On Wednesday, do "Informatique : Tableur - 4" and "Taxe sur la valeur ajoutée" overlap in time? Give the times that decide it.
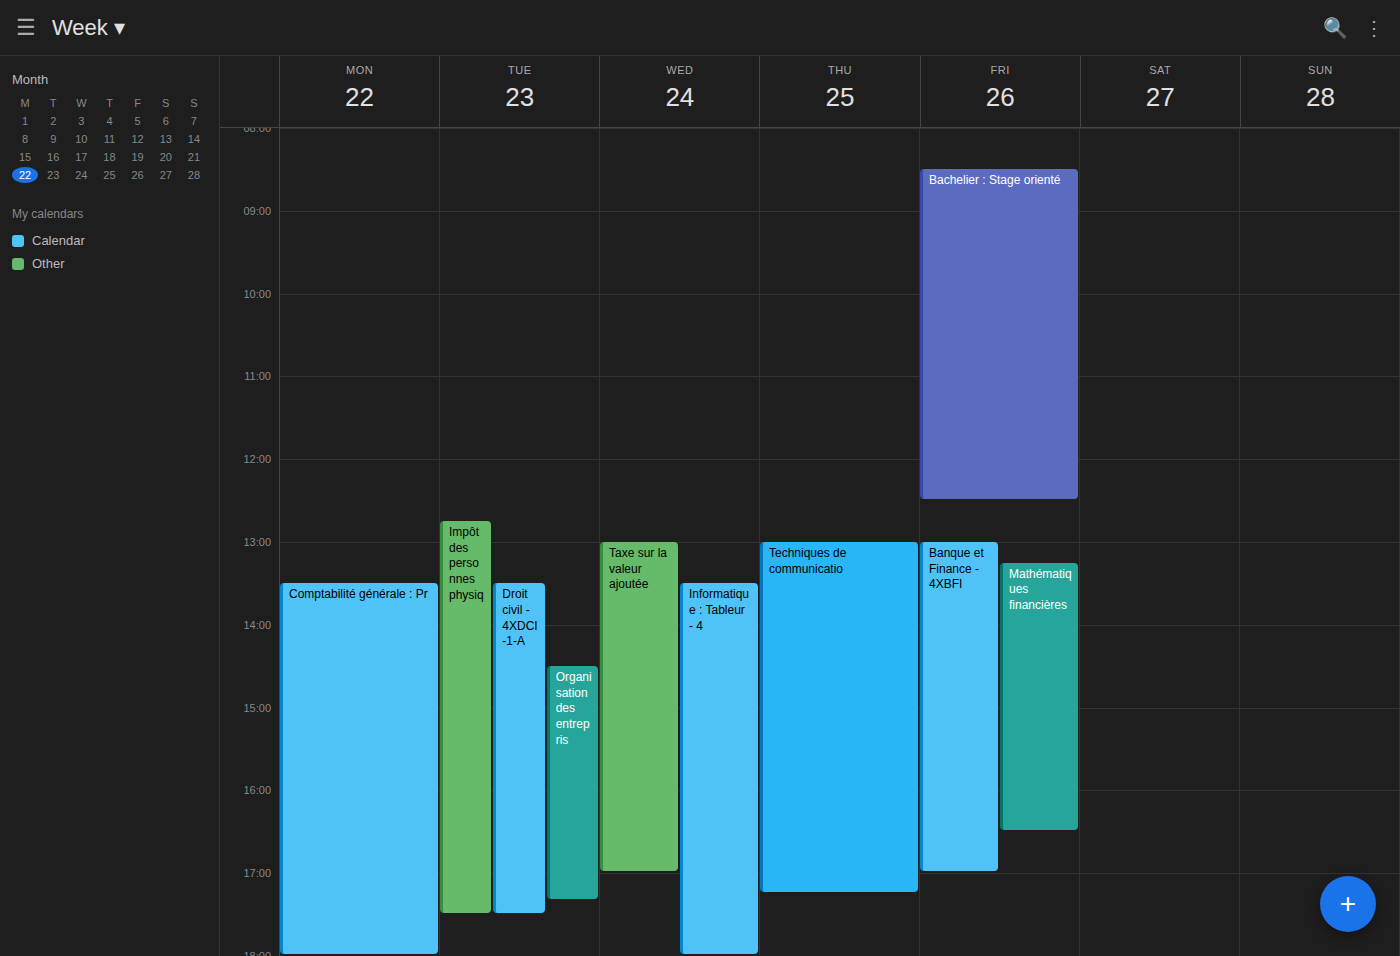
"Informatique : Tableur - 4" starts at 1:30 PM, before "Taxe sur la valeur ajoutée" ends at 5:00 PM -- they overlap.